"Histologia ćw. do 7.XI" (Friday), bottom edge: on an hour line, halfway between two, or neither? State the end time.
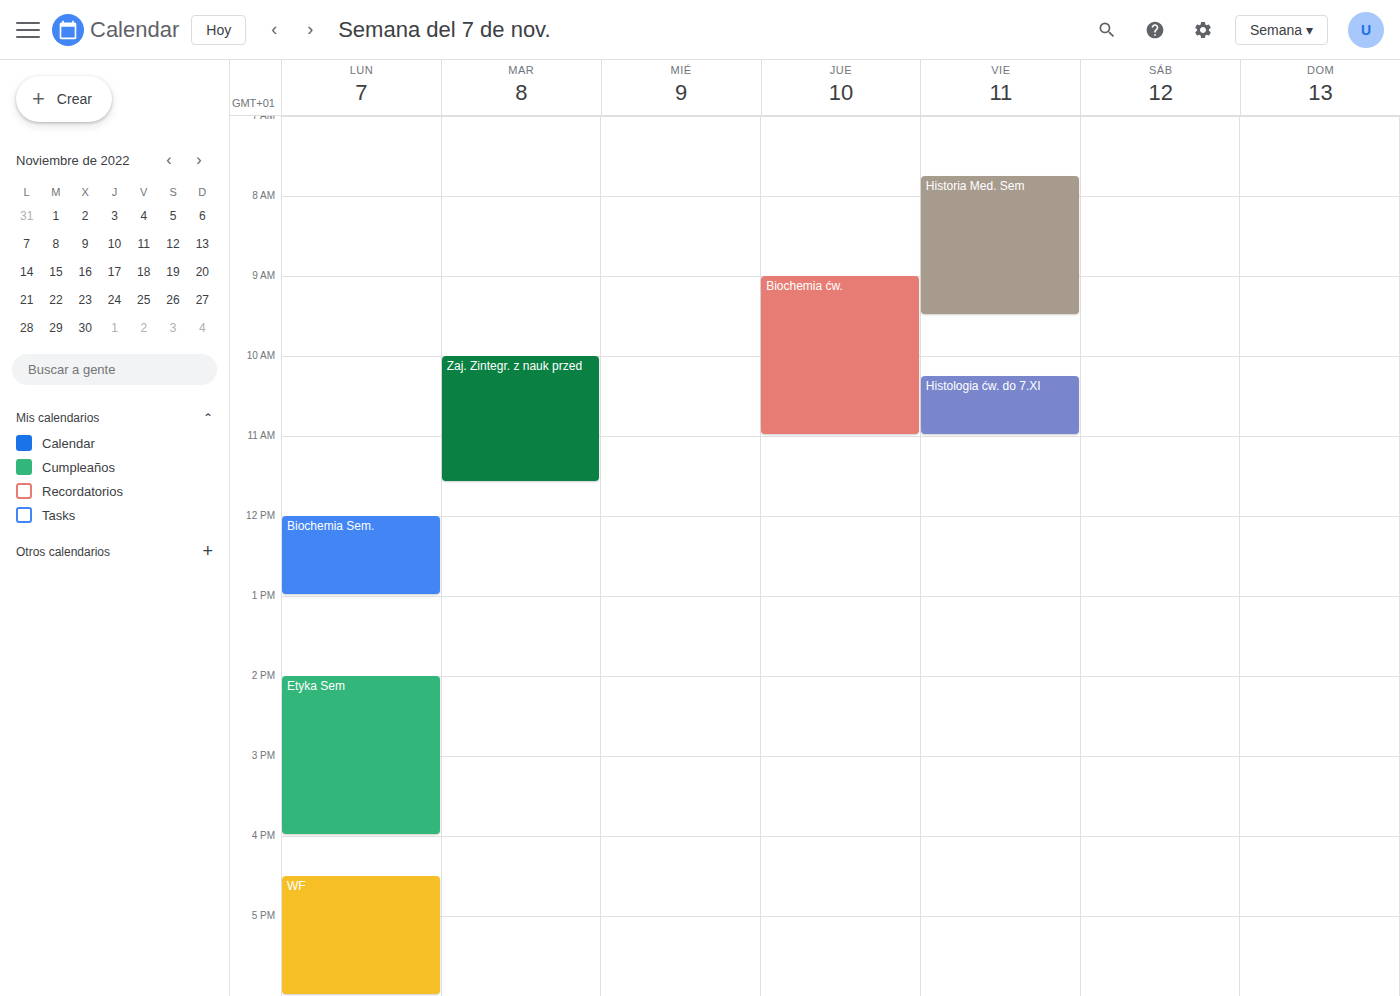
11:00 AM -- exactly on the 11 AM line.